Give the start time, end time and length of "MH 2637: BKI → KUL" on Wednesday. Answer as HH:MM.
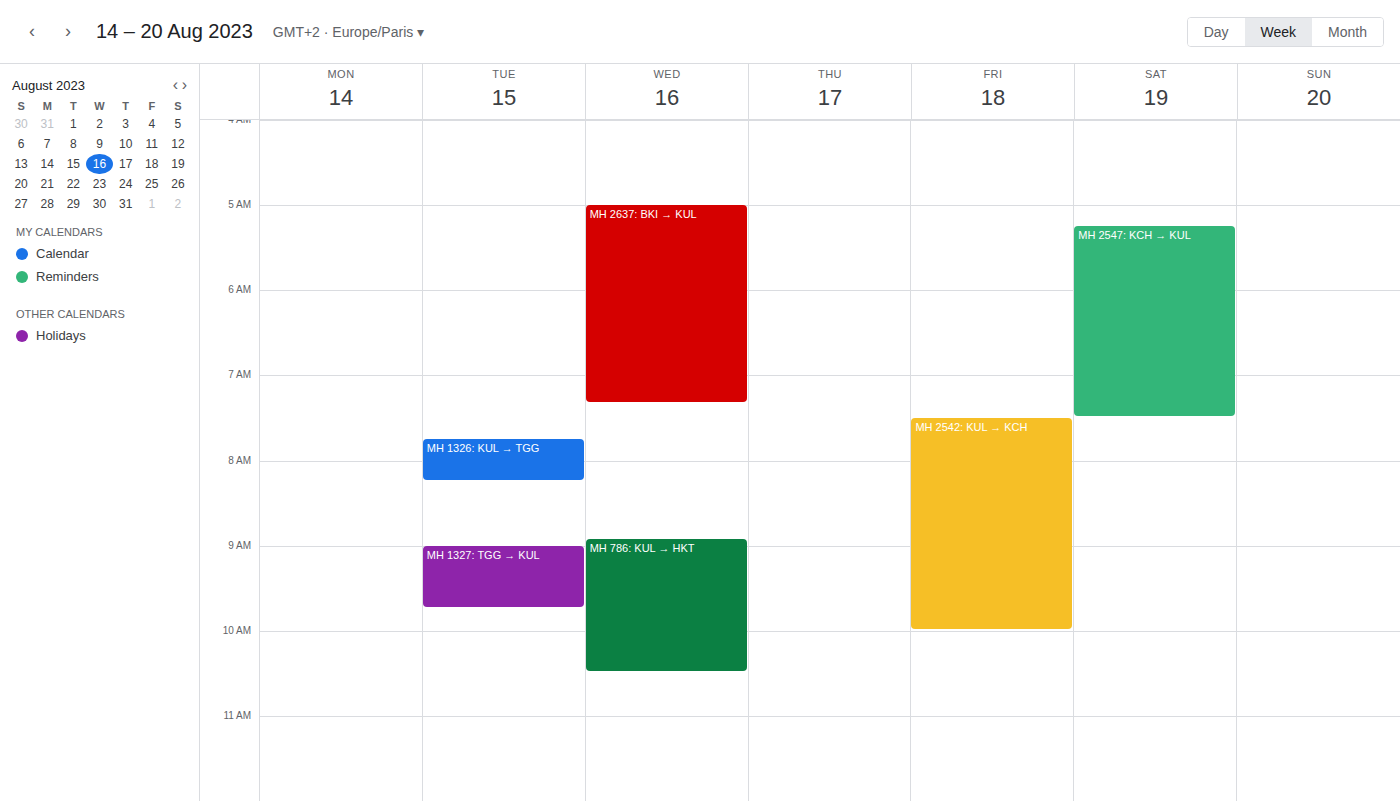
05:00 to 07:20, 2 hours 20 minutes